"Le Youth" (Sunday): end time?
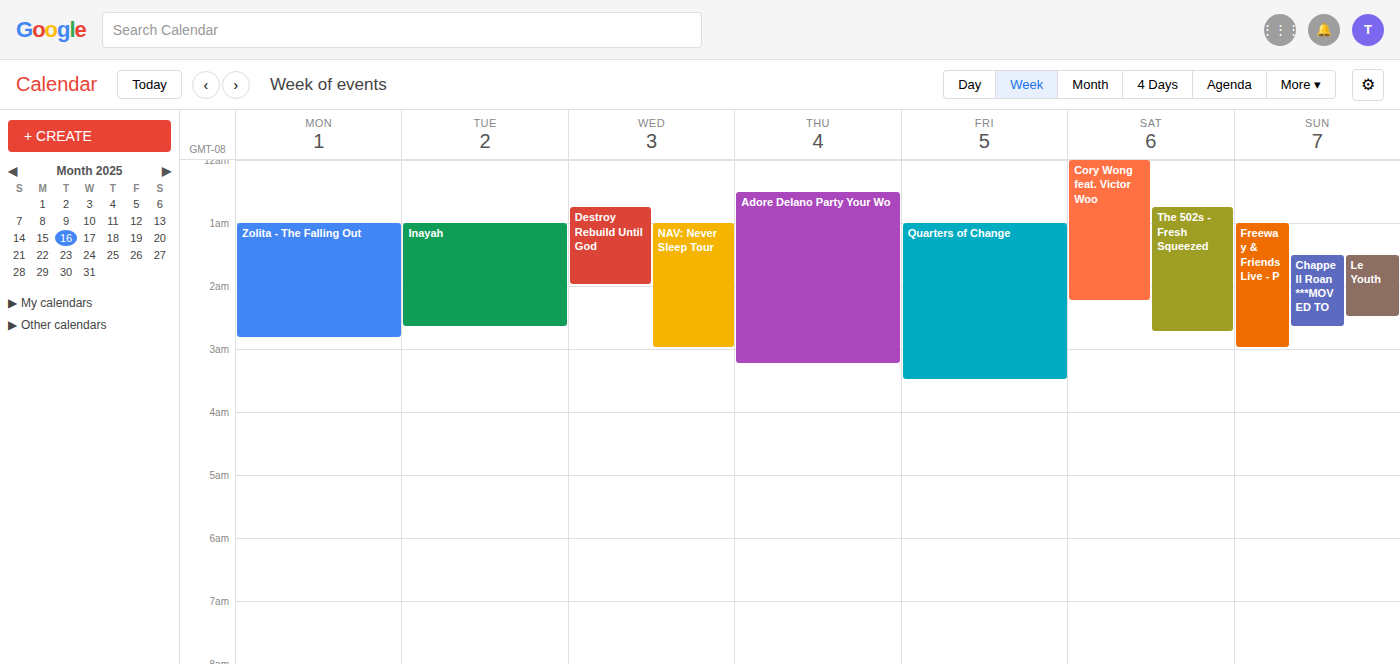
2:30 AM